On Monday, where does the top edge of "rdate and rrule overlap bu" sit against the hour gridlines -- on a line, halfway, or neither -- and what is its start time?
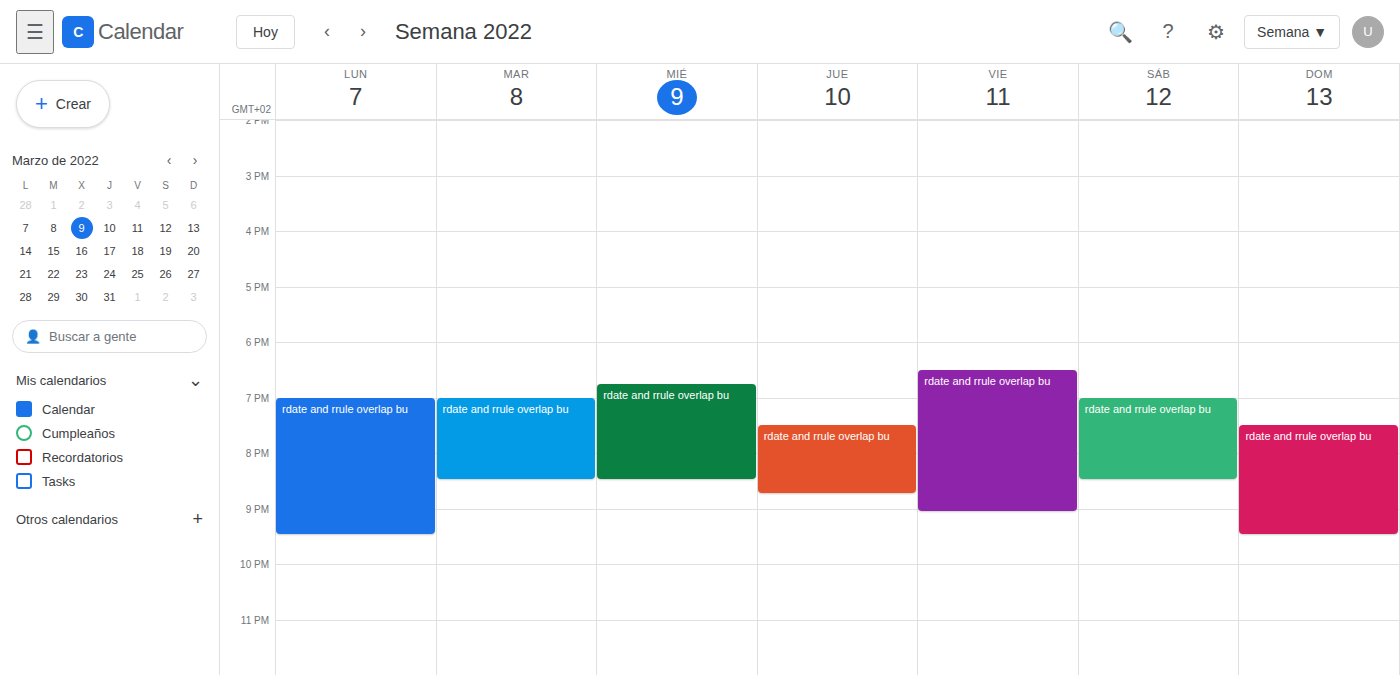
7:00 PM -- exactly on the 7 PM line.